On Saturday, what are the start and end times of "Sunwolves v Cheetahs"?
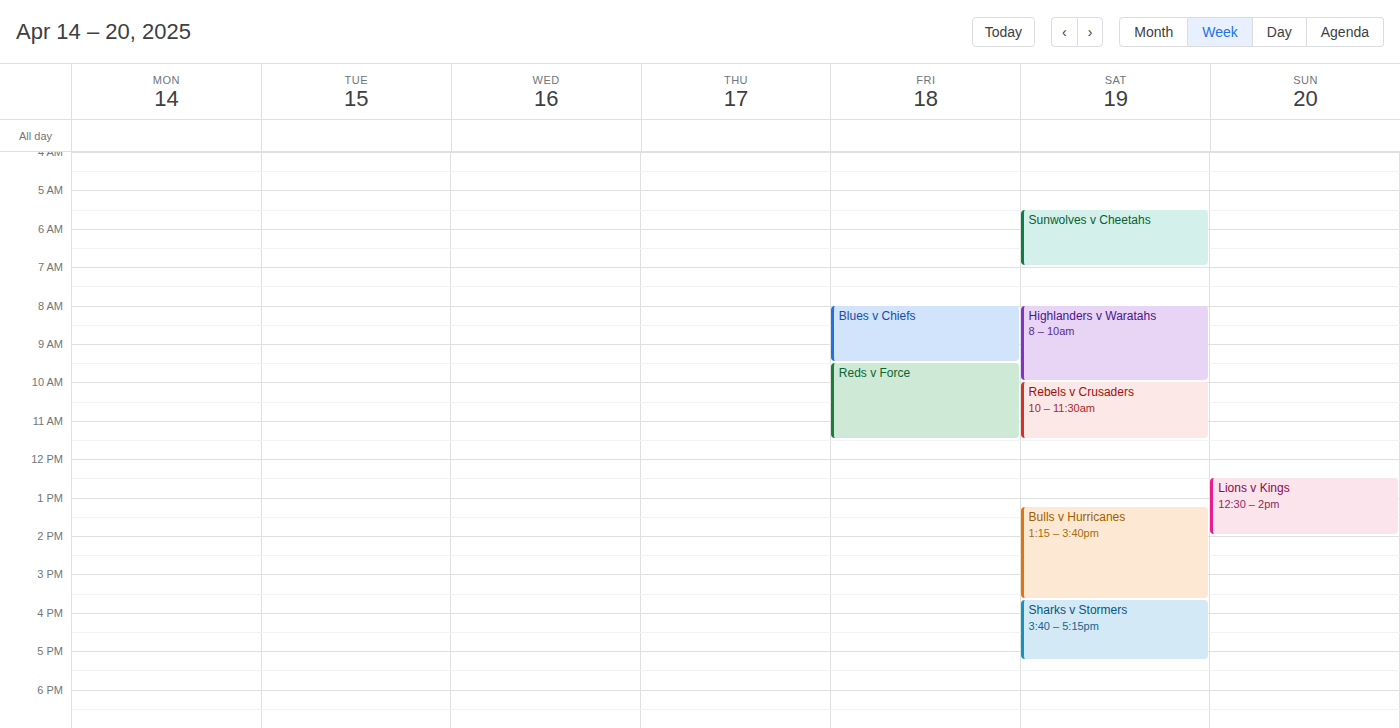
5:30 AM to 7:00 AM